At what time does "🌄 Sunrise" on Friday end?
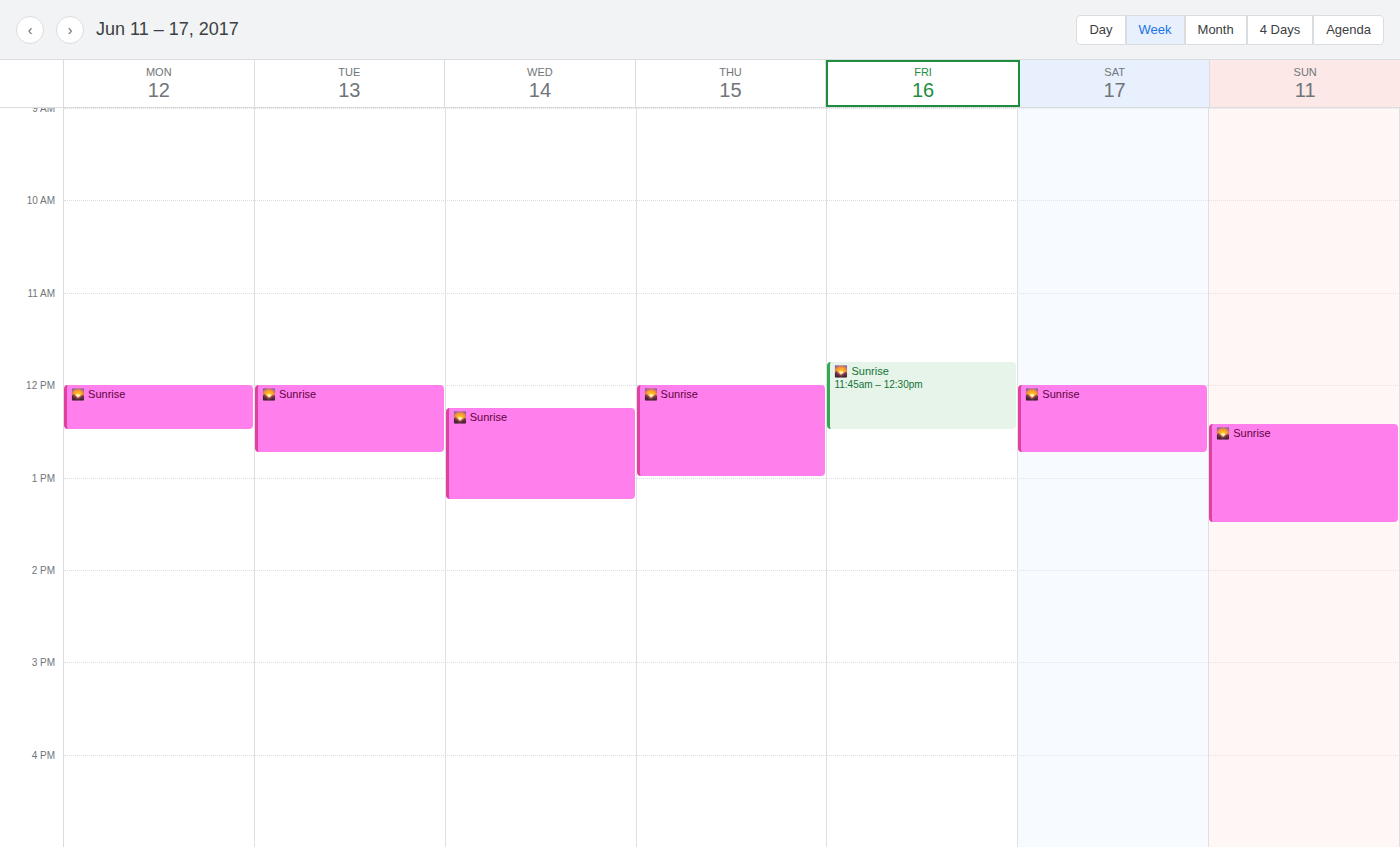
12:30 PM